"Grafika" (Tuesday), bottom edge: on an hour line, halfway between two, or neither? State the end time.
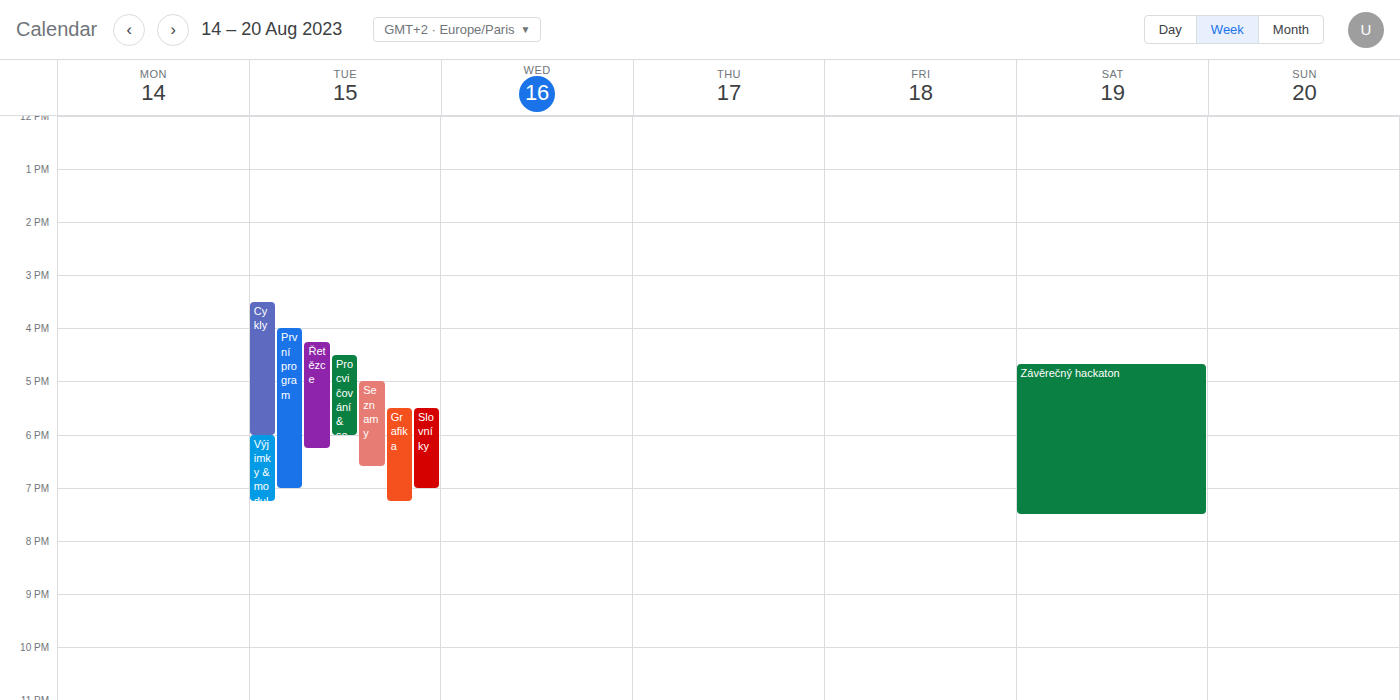
19:15 -- neither: a quarter of the way from the 19:00 line to the 20:00 line.